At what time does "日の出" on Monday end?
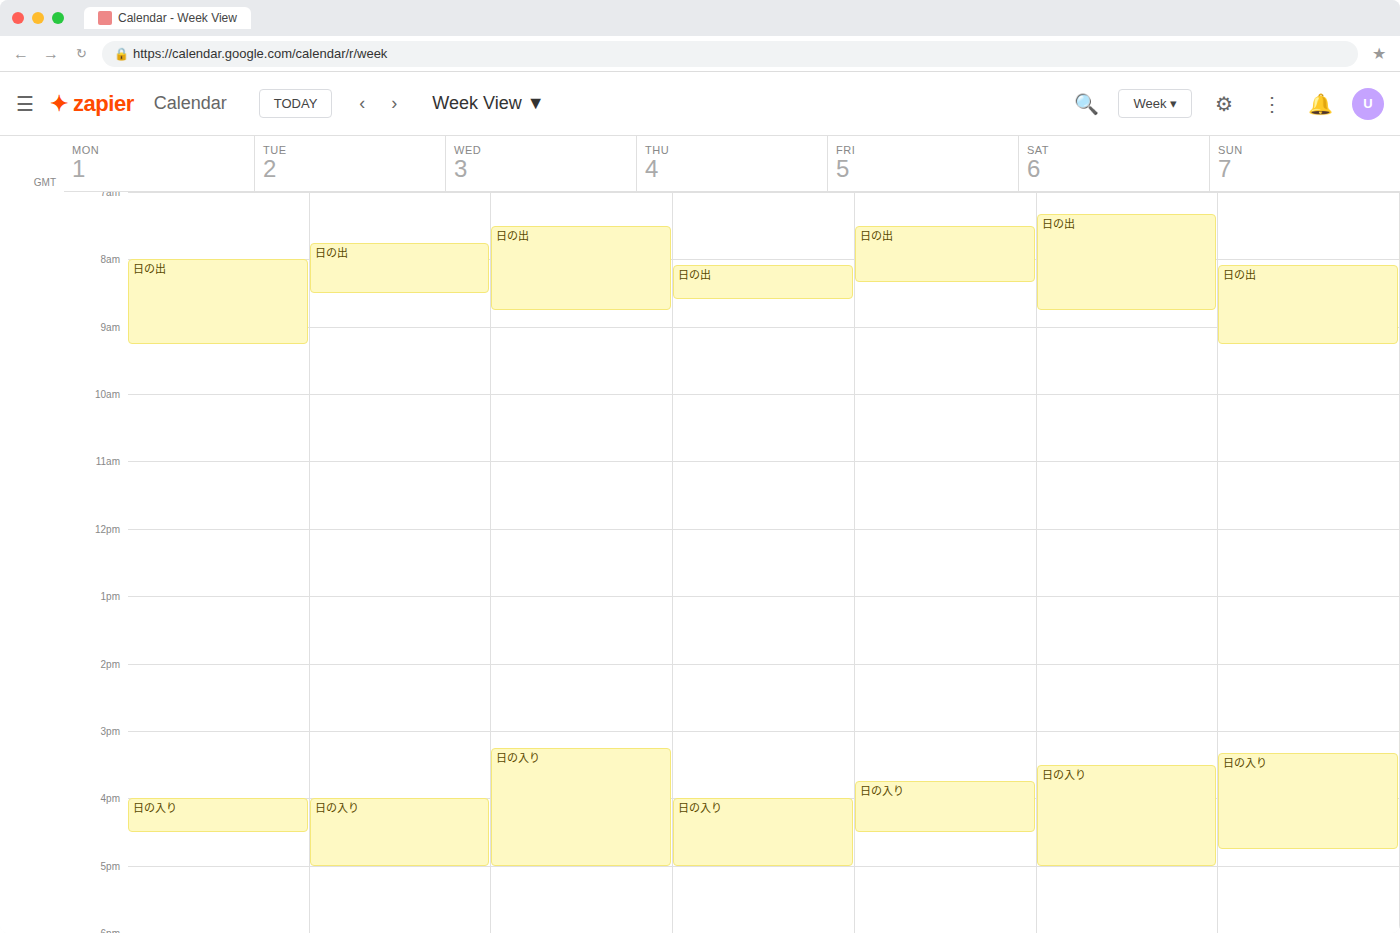
9:15 AM